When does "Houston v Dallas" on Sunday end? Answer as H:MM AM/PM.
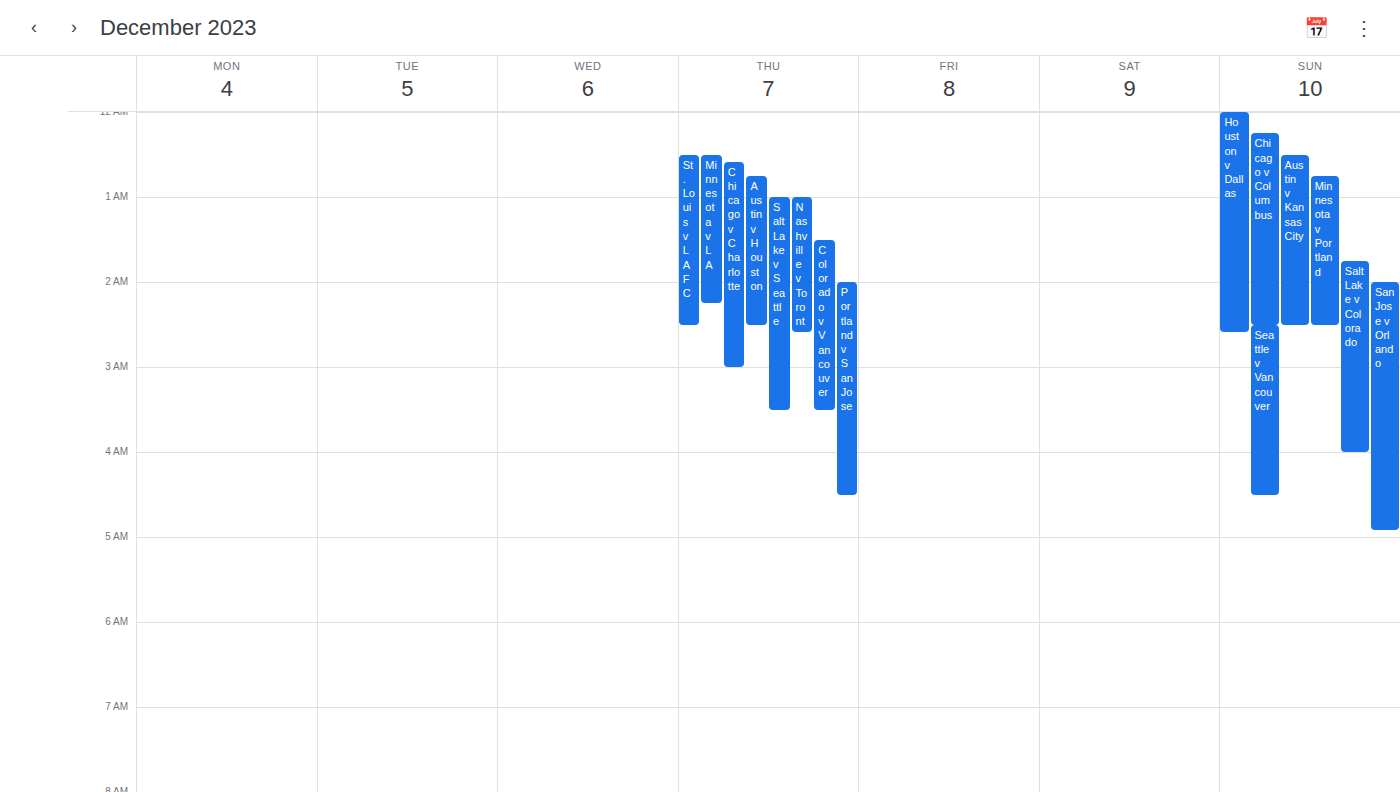
2:35 AM